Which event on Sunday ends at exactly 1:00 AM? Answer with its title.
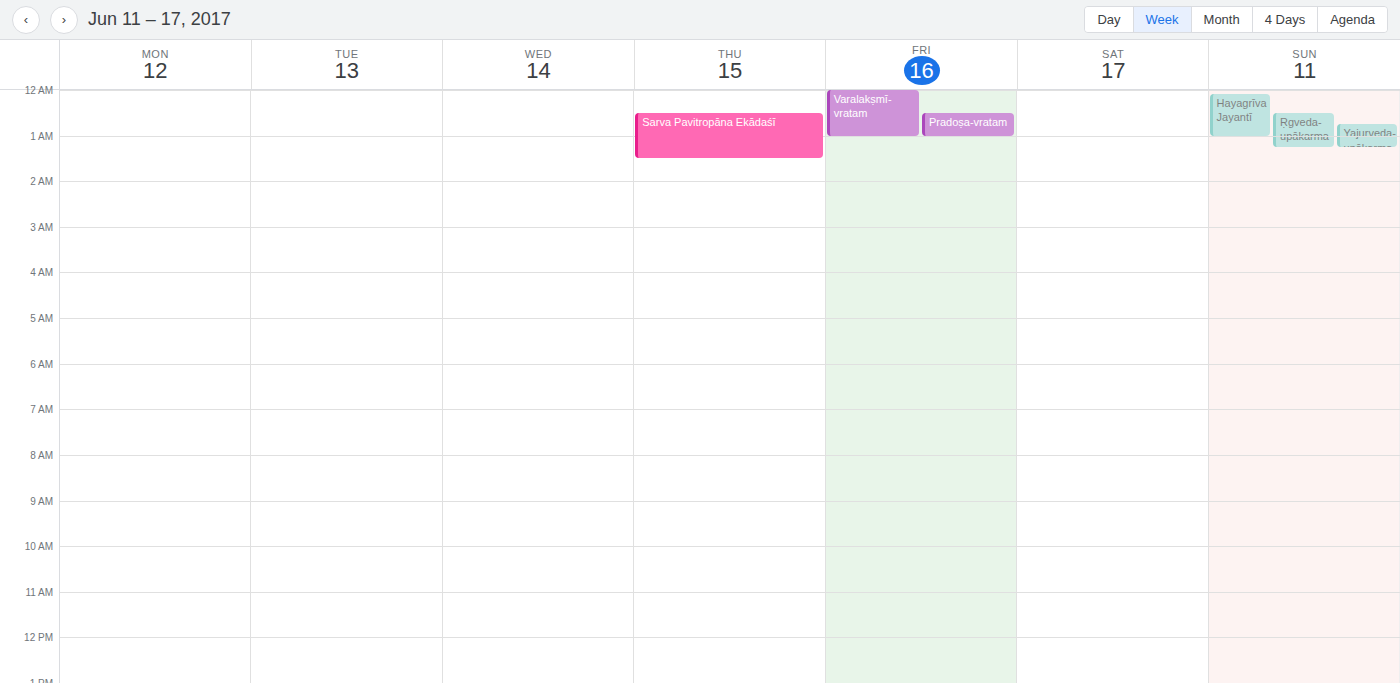
"Hayagrīva Jayantī"